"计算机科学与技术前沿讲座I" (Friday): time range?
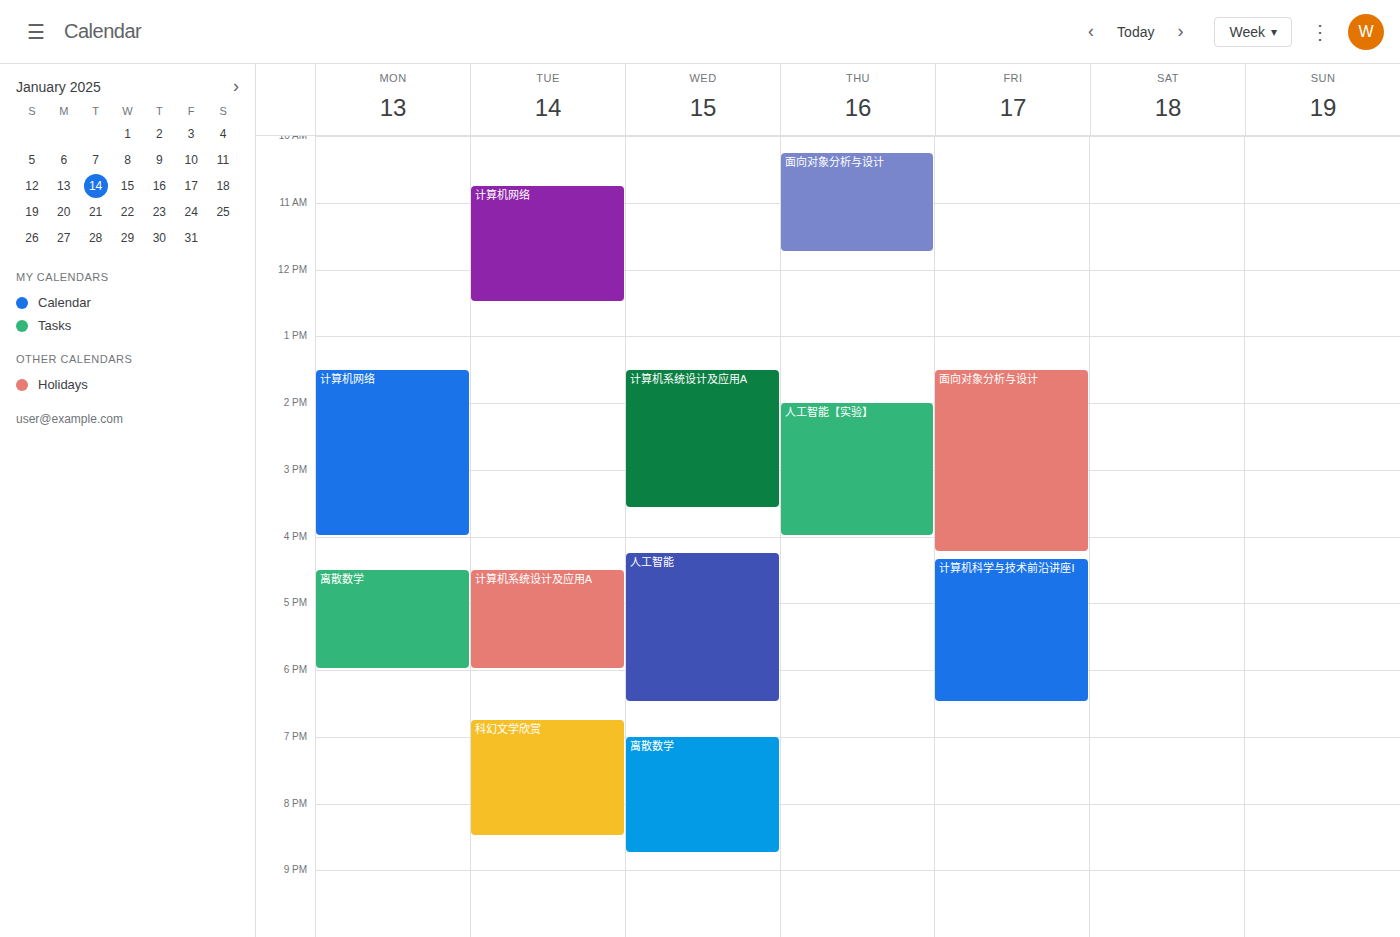
4:20 PM to 6:30 PM